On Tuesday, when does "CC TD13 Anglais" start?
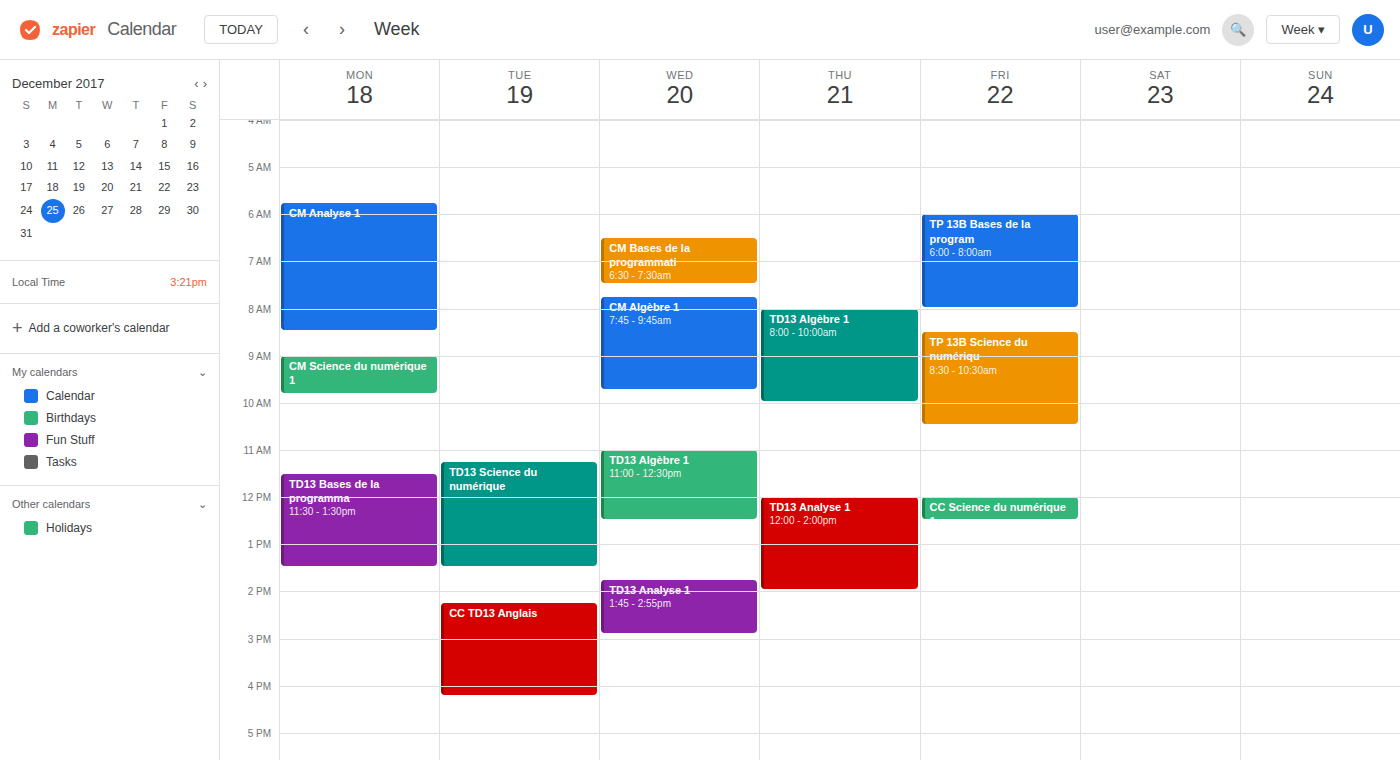
2:15 PM